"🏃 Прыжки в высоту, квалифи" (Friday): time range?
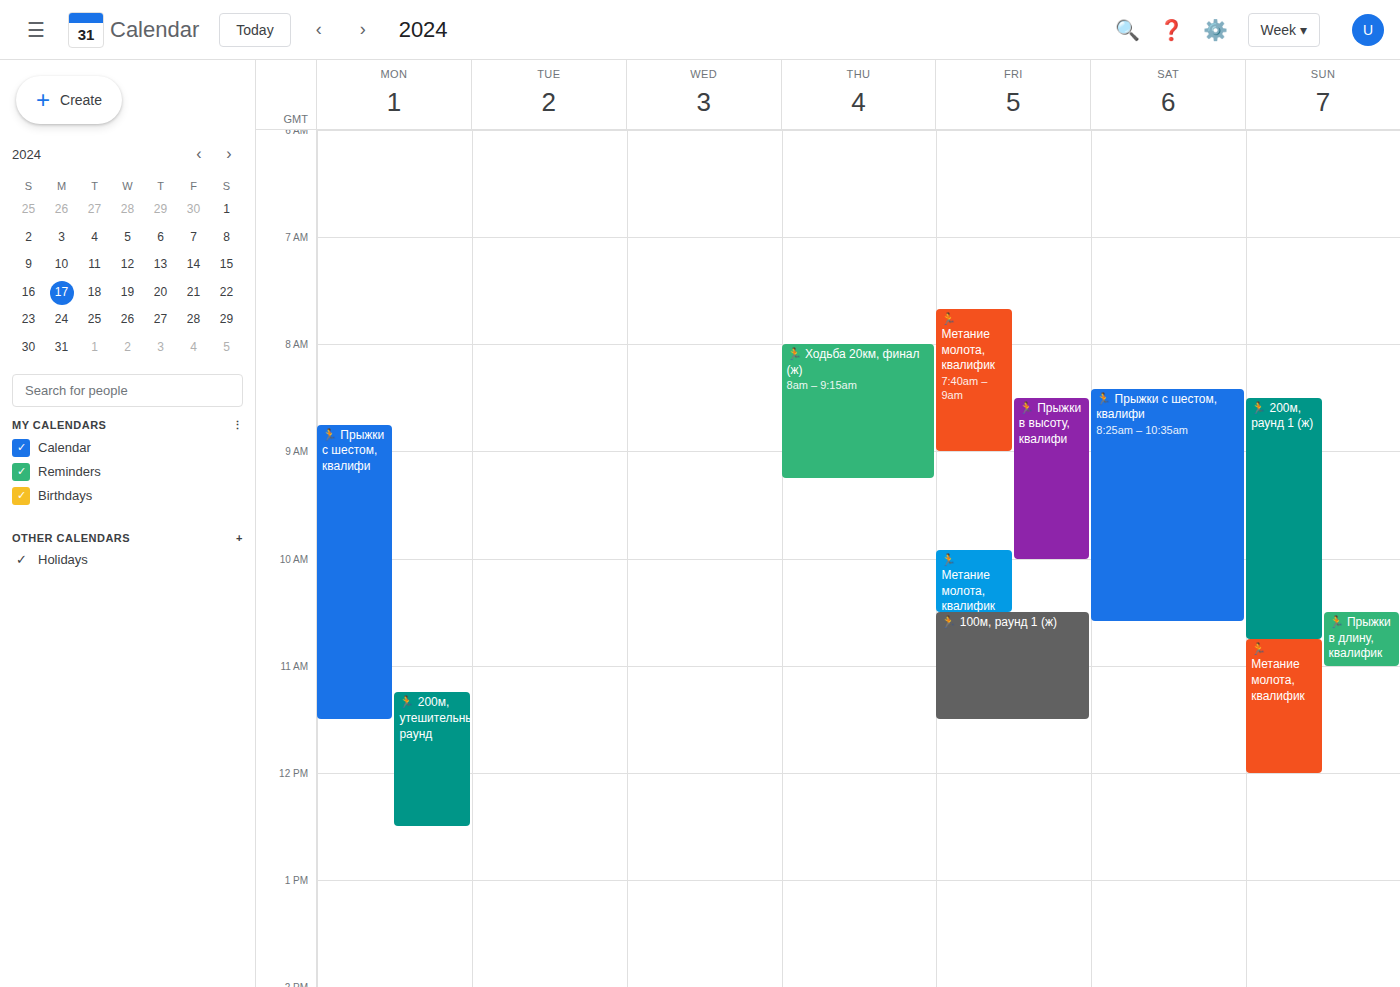
8:30 AM to 10:00 AM